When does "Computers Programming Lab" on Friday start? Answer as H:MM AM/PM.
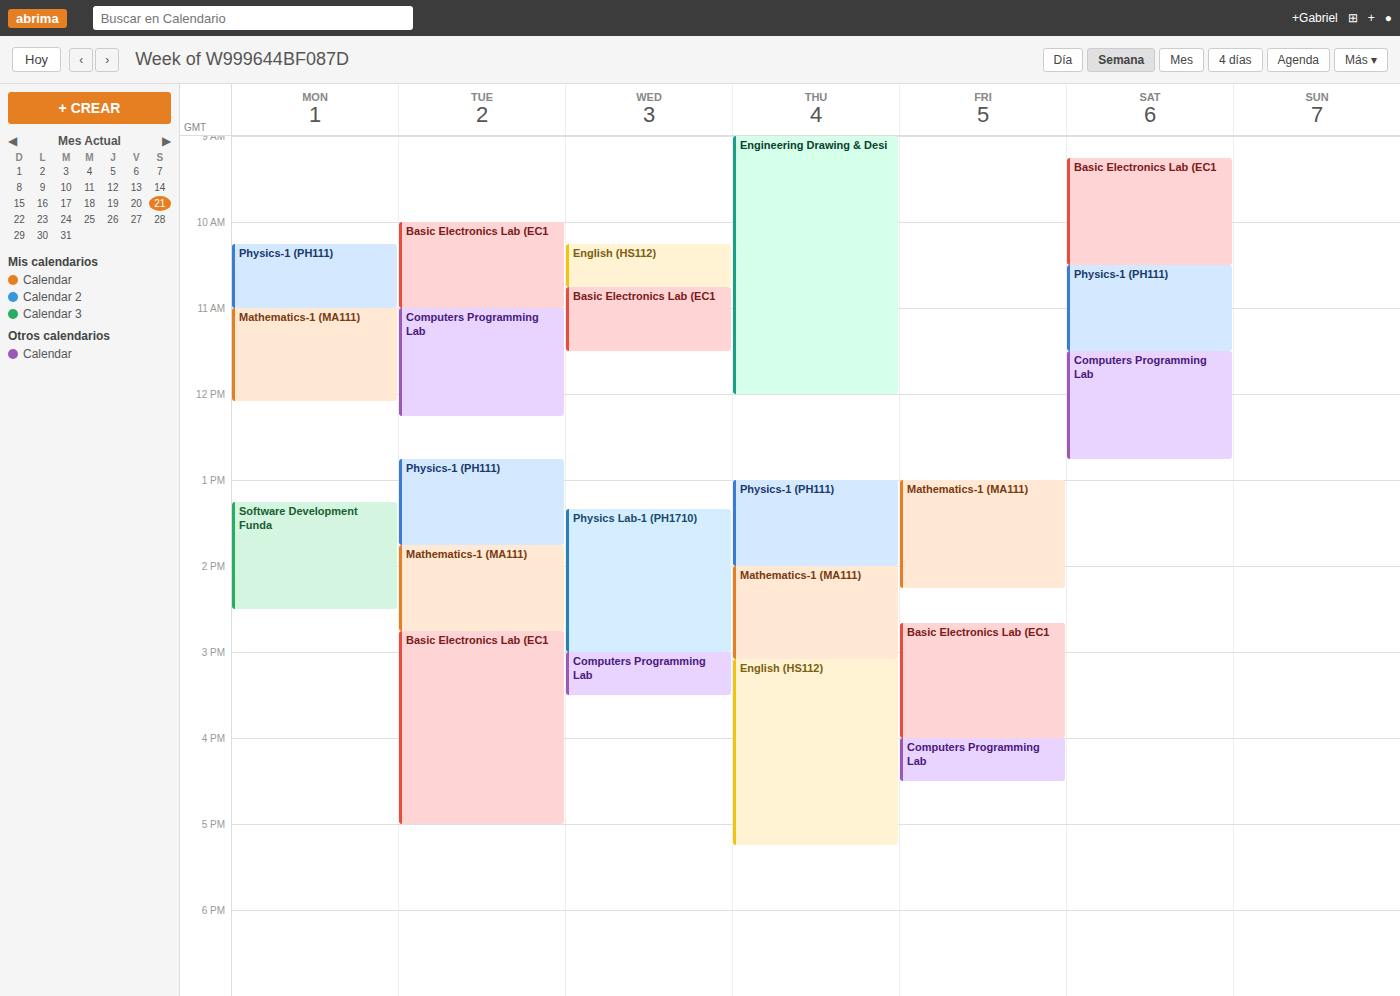
4:00 PM